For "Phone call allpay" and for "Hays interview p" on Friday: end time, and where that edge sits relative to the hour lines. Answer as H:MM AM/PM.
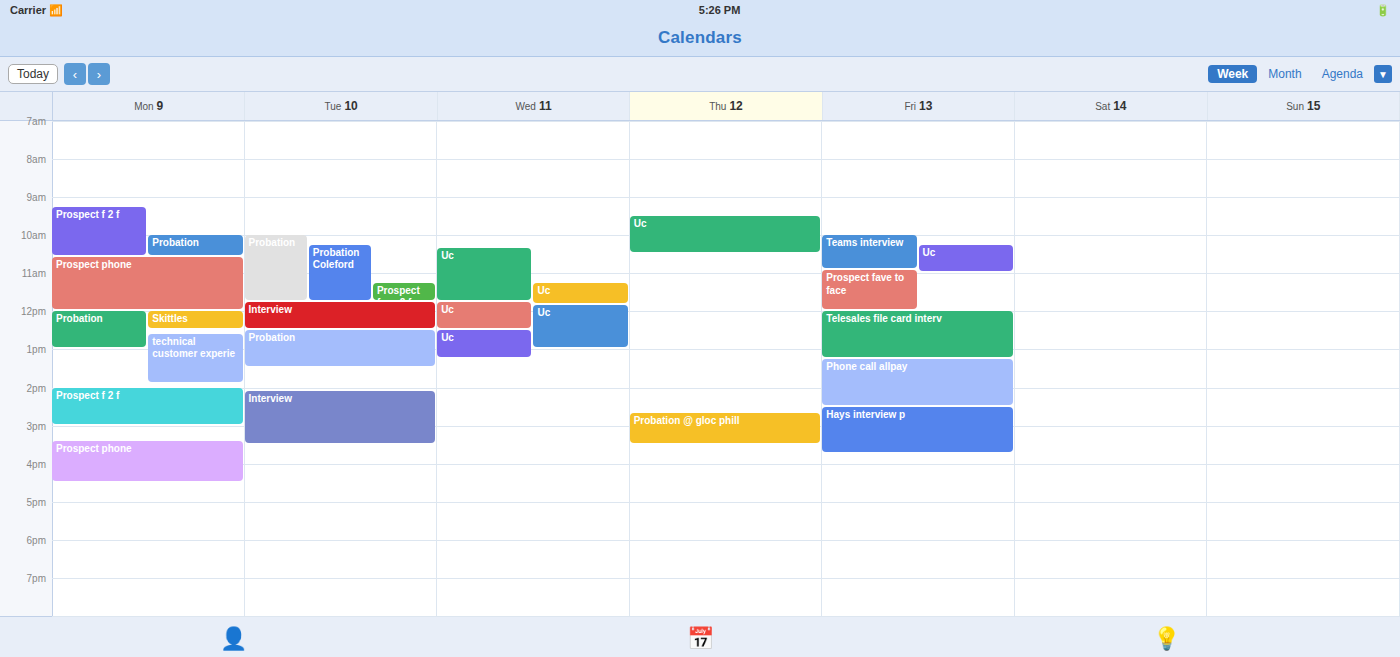
"Phone call allpay": 2:30 PM, halfway between the 2 PM and 3 PM lines. "Hays interview p": 3:45 PM, neither: three quarters of the way from the 3 PM line to the 4 PM line.